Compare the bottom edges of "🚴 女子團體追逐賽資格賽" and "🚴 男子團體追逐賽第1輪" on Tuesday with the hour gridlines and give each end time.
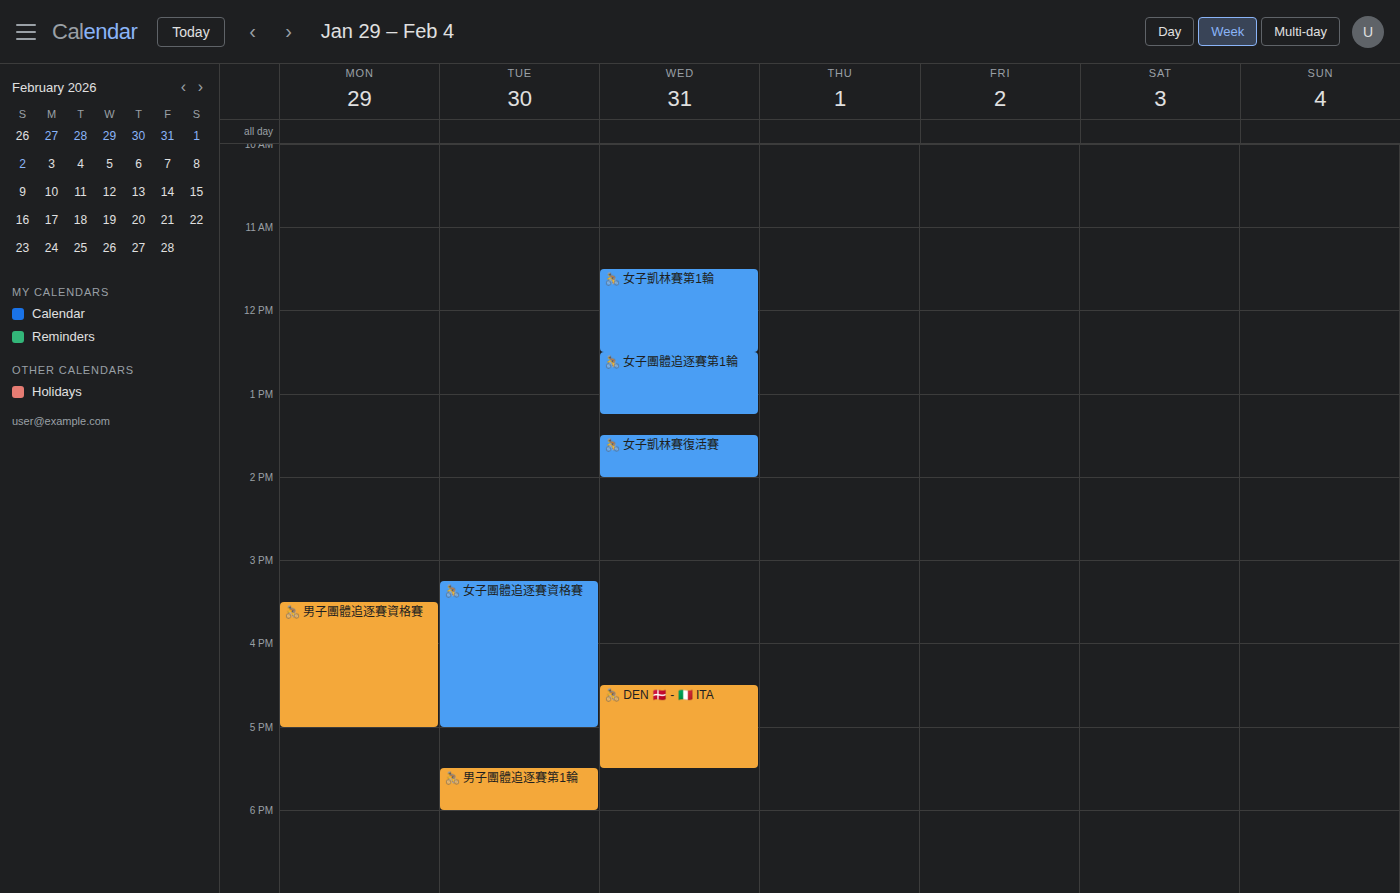
"🚴 女子團體追逐賽資格賽": 17:00, exactly on the 17:00 line. "🚴 男子團體追逐賽第1輪": 18:00, exactly on the 18:00 line.